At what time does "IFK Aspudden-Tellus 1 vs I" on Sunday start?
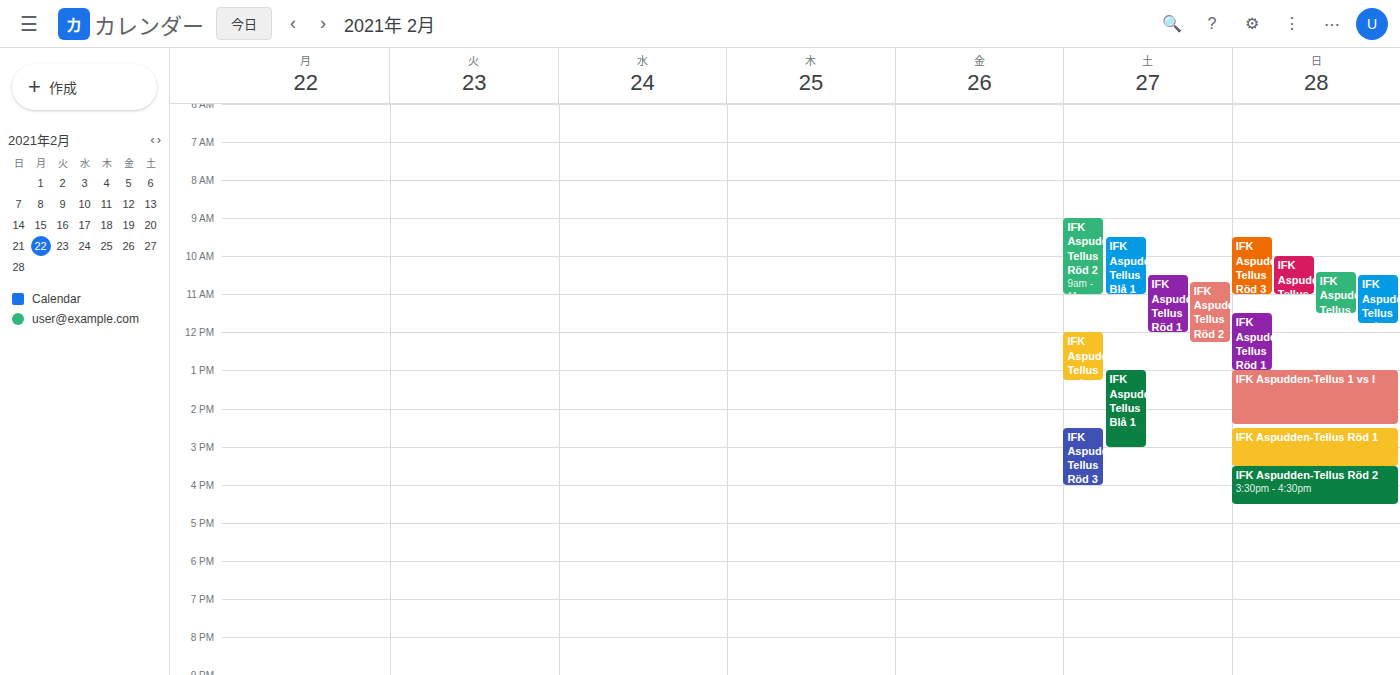
1:00 PM